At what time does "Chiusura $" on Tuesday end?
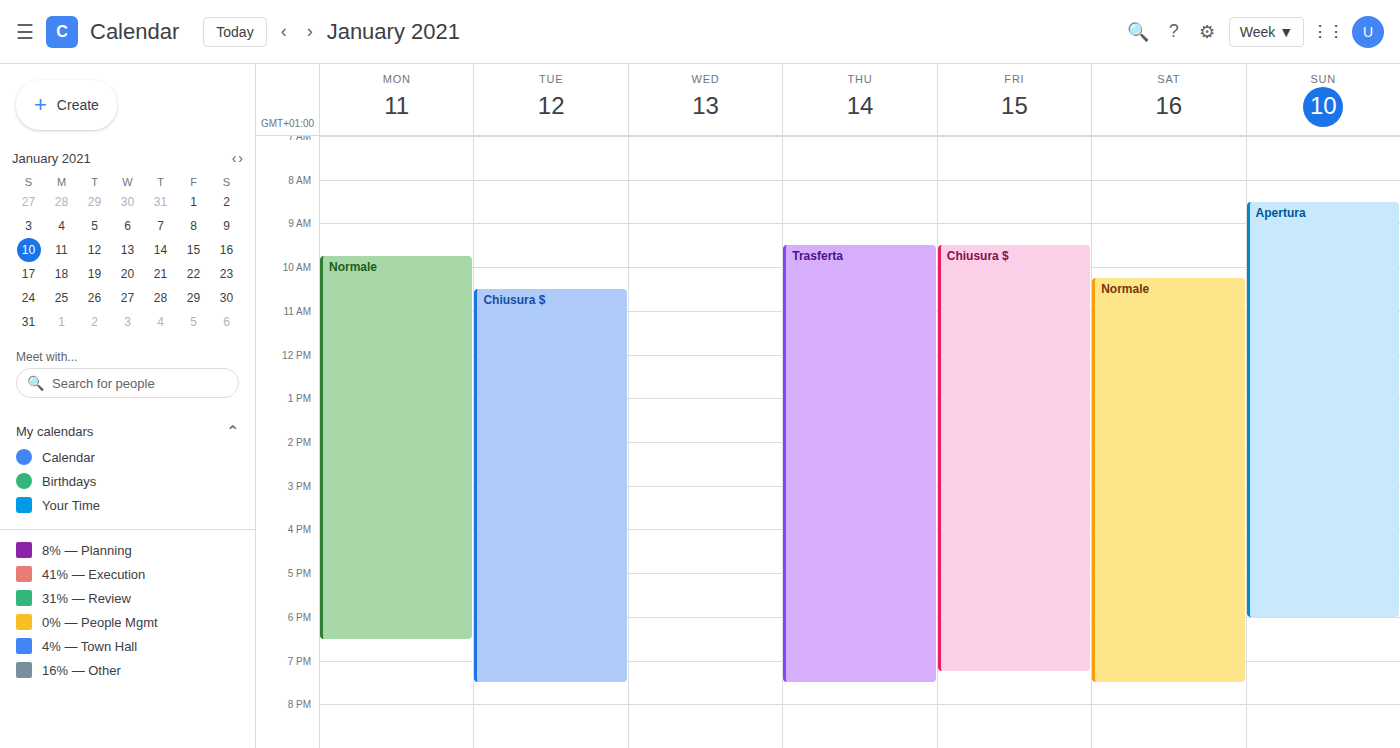
7:30 PM